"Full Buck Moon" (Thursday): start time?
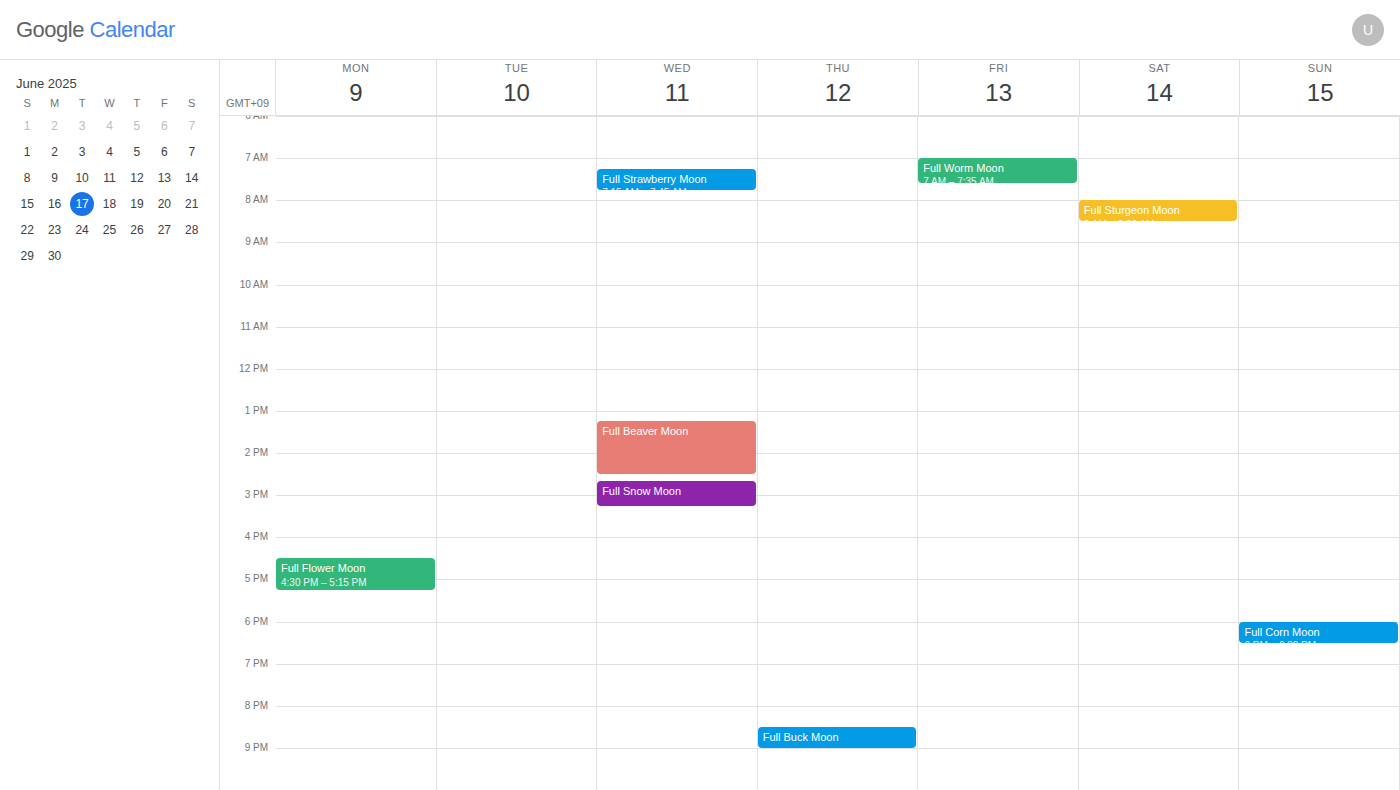
20:30